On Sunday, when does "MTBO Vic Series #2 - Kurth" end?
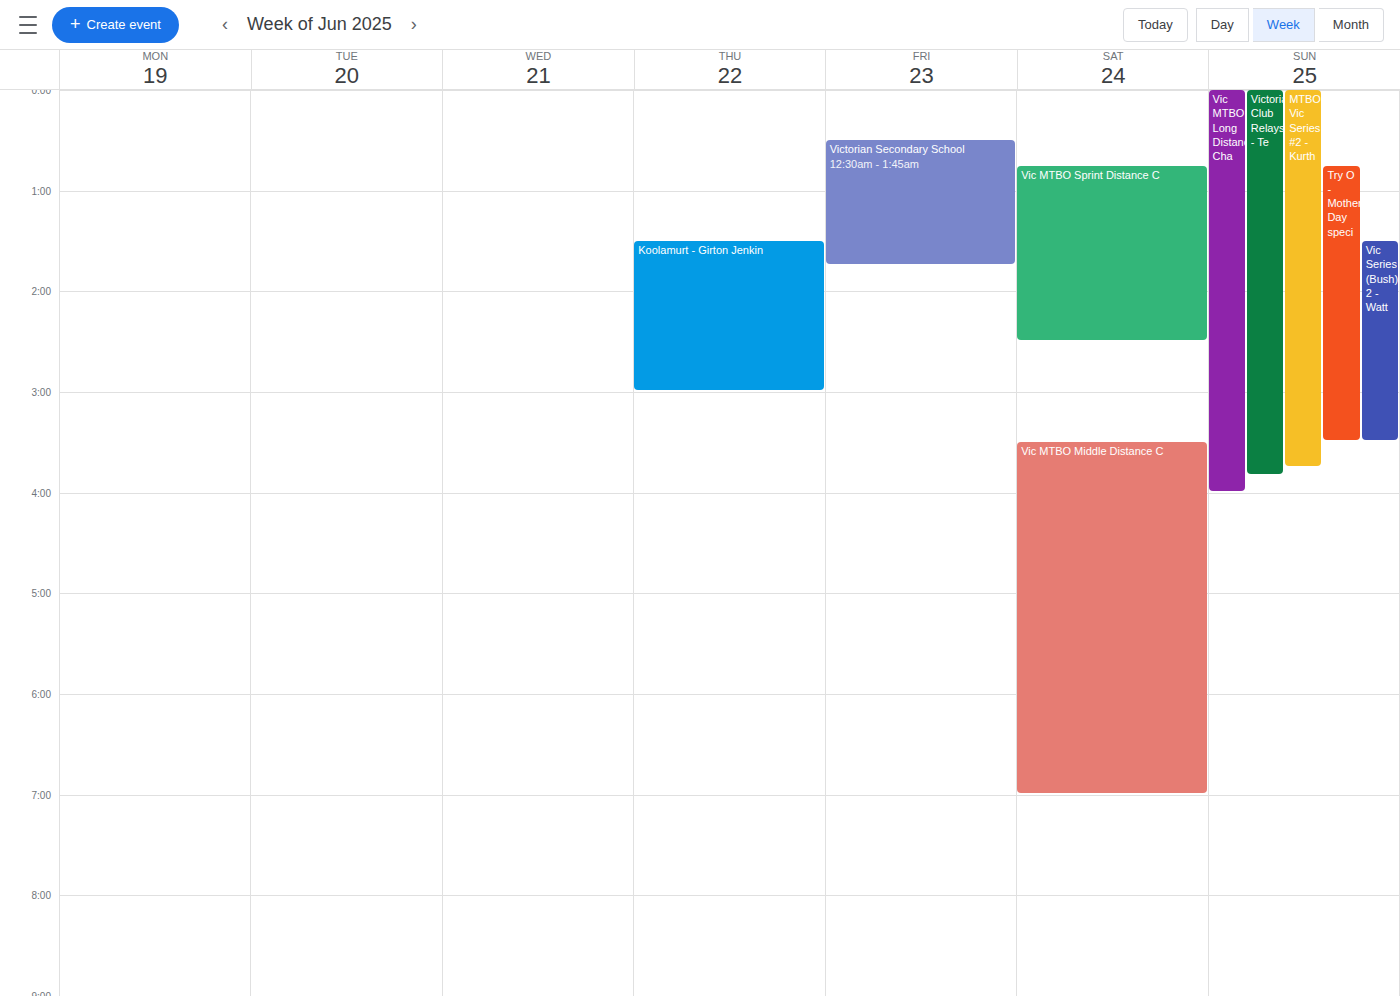
3:45 AM